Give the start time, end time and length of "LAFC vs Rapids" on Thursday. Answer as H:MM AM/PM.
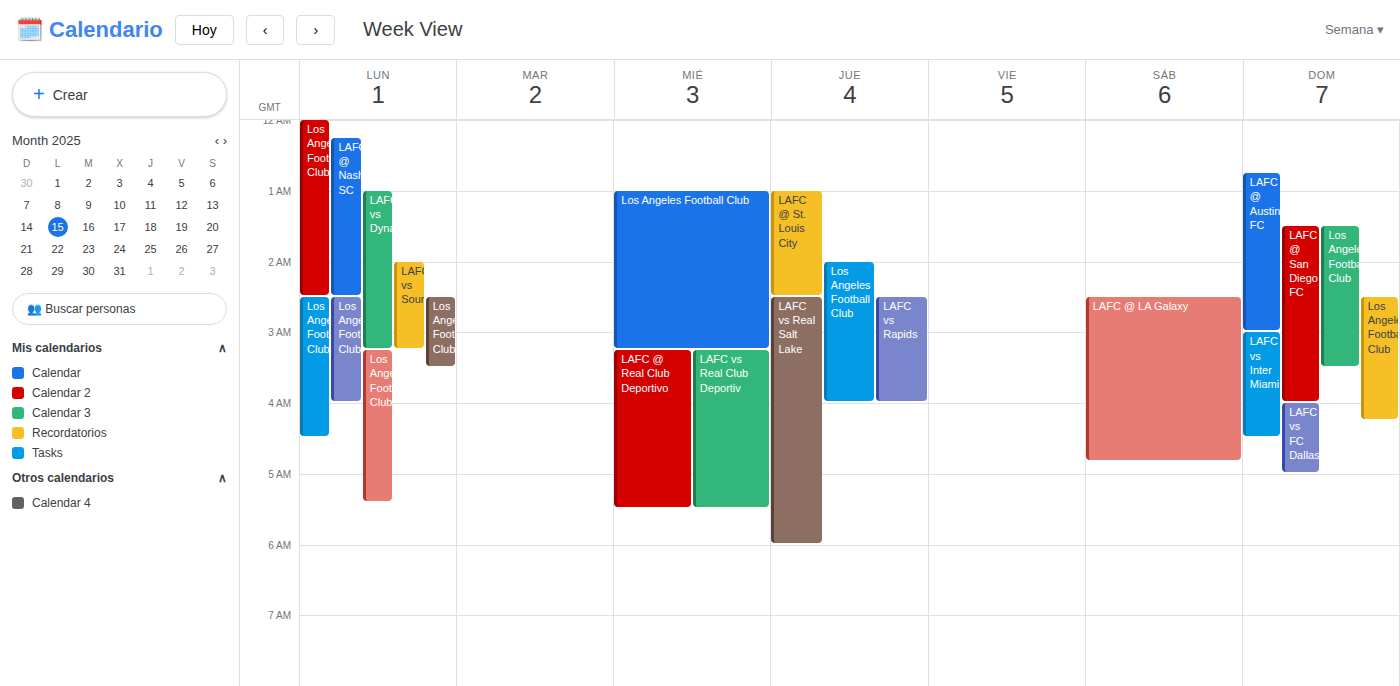
2:30 AM to 4:00 AM, 1 hour 30 minutes